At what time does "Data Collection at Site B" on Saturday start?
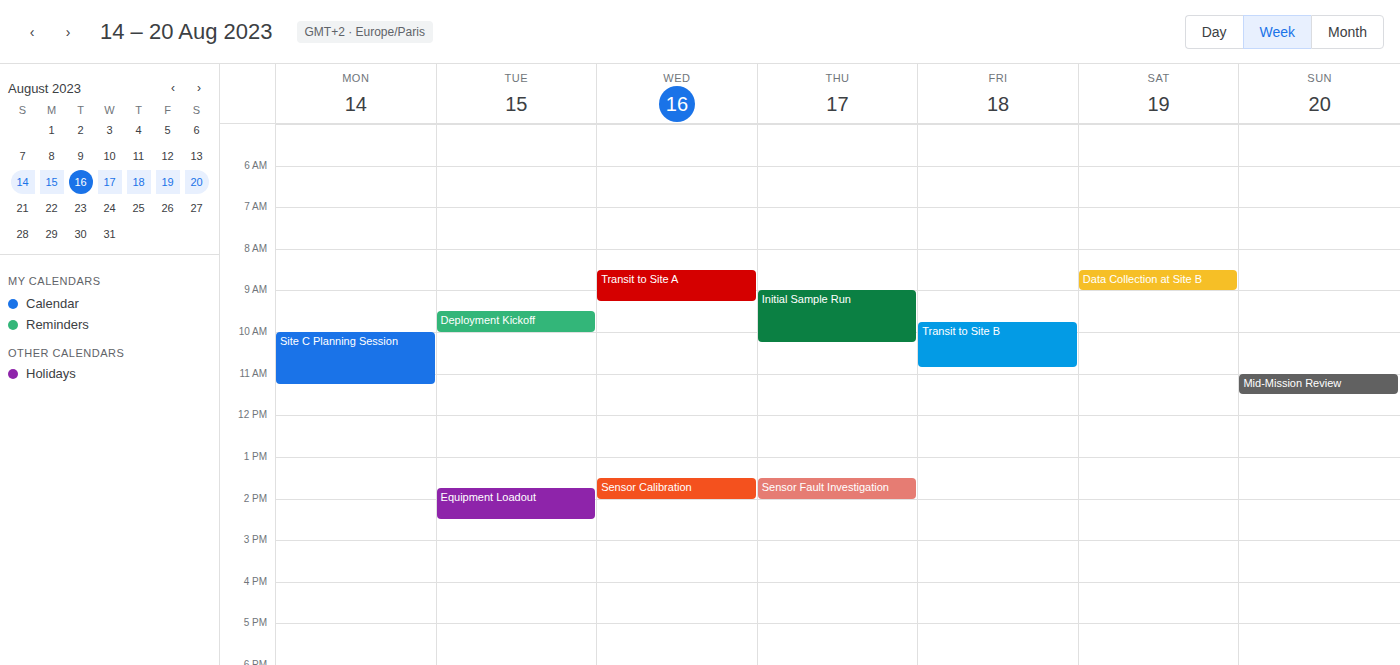
8:30 AM